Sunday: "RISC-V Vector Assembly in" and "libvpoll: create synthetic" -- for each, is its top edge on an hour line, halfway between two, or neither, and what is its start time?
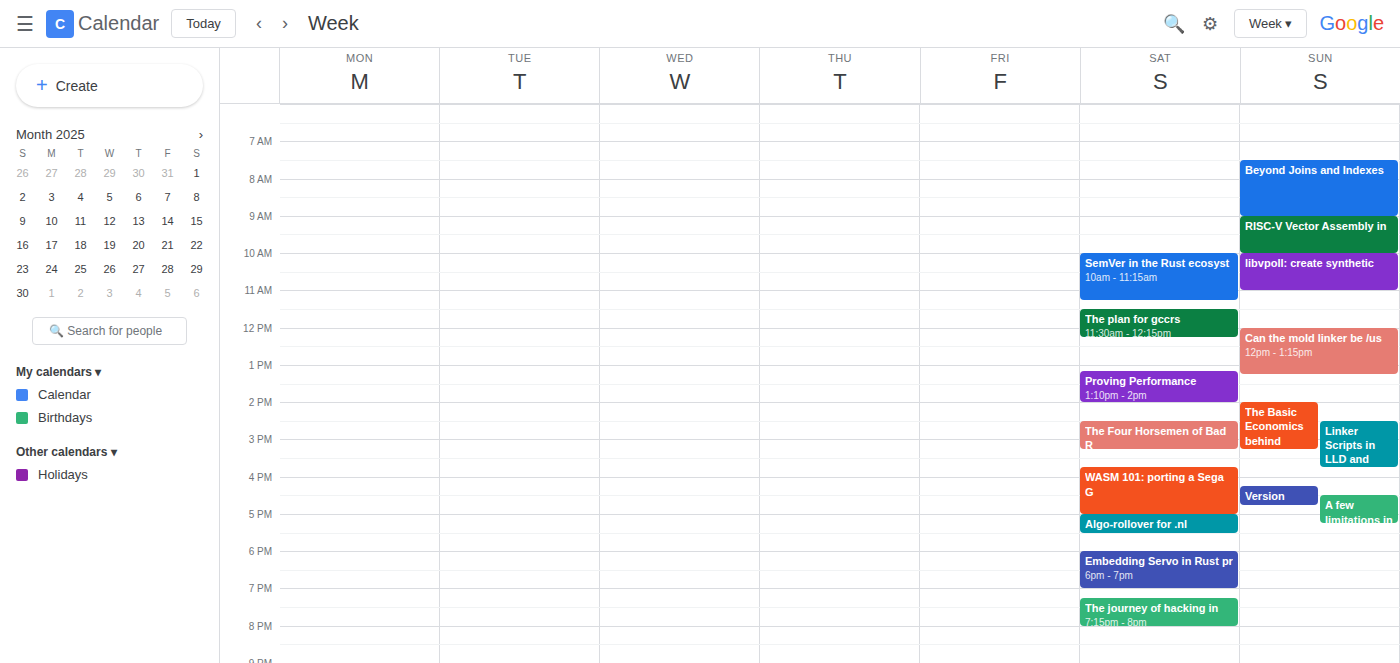
"RISC-V Vector Assembly in": 9:00 AM, exactly on the 9 AM line. "libvpoll: create synthetic": 10:00 AM, exactly on the 10 AM line.